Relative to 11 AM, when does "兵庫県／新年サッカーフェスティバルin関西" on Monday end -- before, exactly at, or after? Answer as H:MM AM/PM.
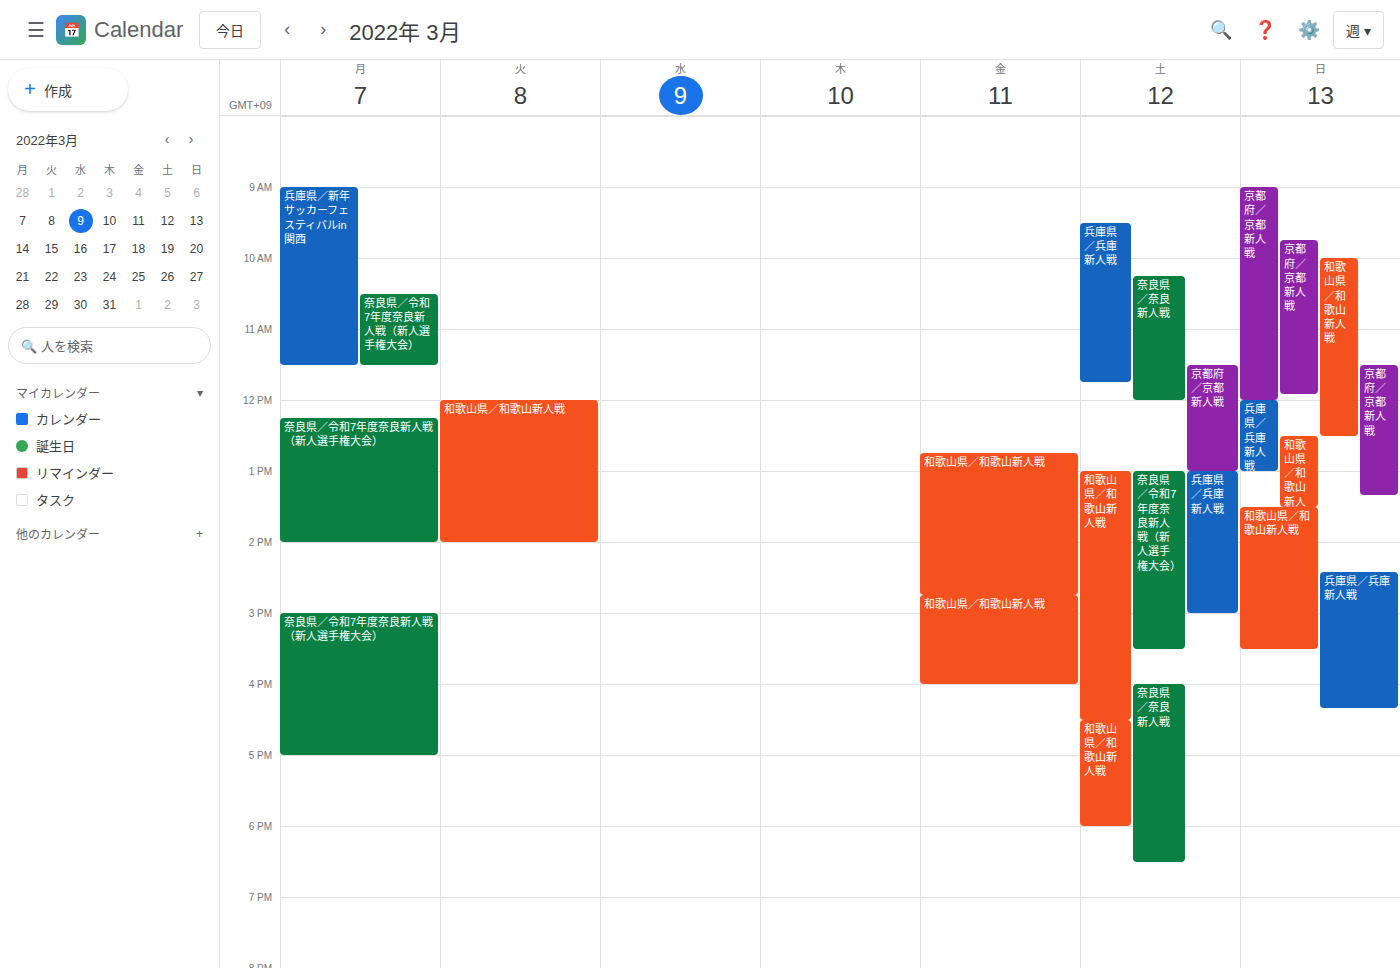
11:30 AM -- after 11 AM, 30 minutes below the 11 AM line.